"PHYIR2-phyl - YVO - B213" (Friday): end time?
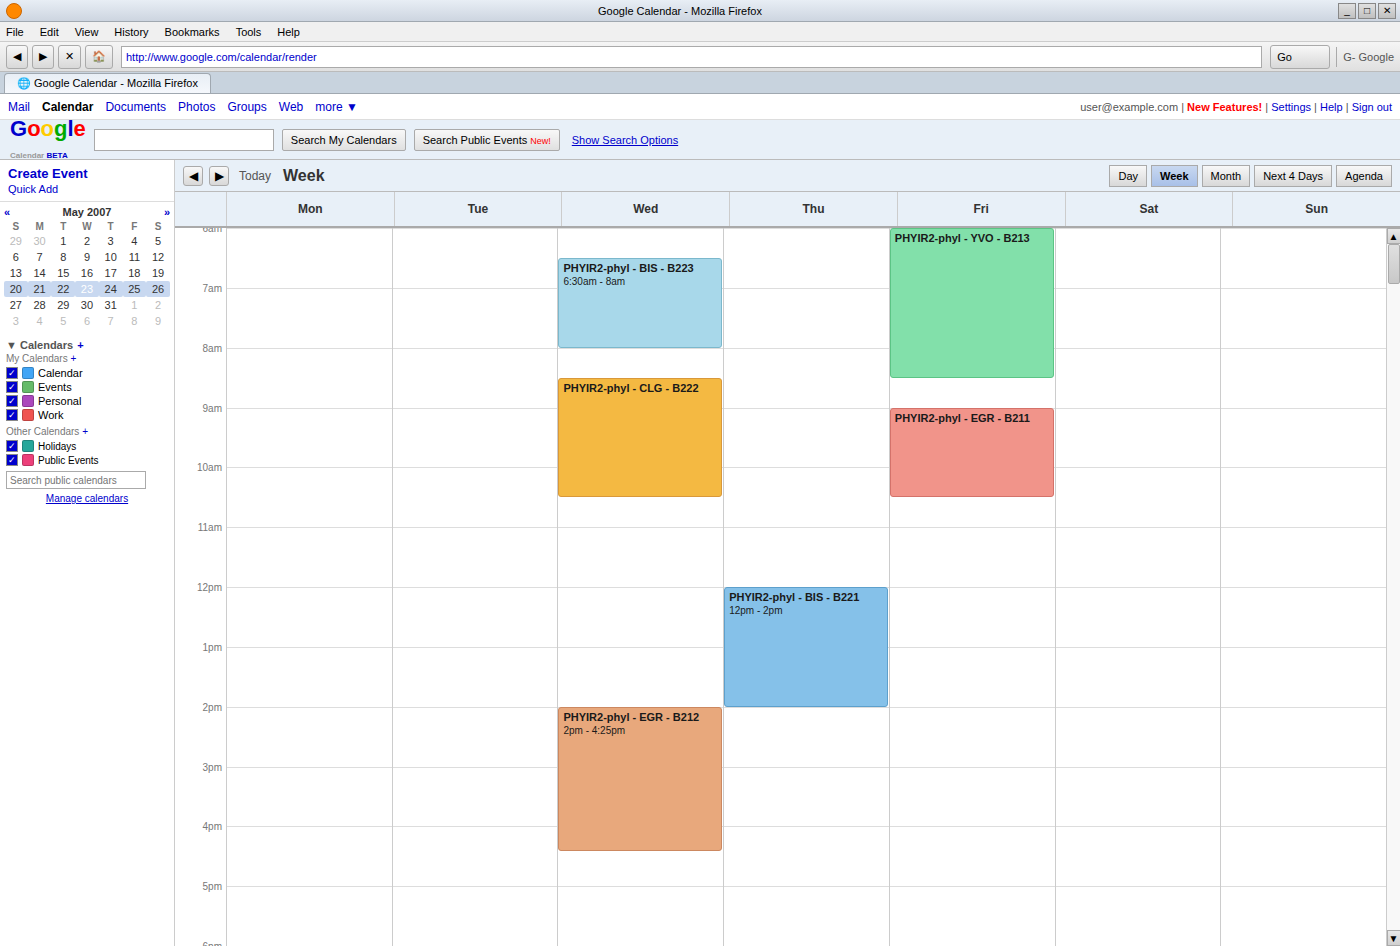
8:30 AM